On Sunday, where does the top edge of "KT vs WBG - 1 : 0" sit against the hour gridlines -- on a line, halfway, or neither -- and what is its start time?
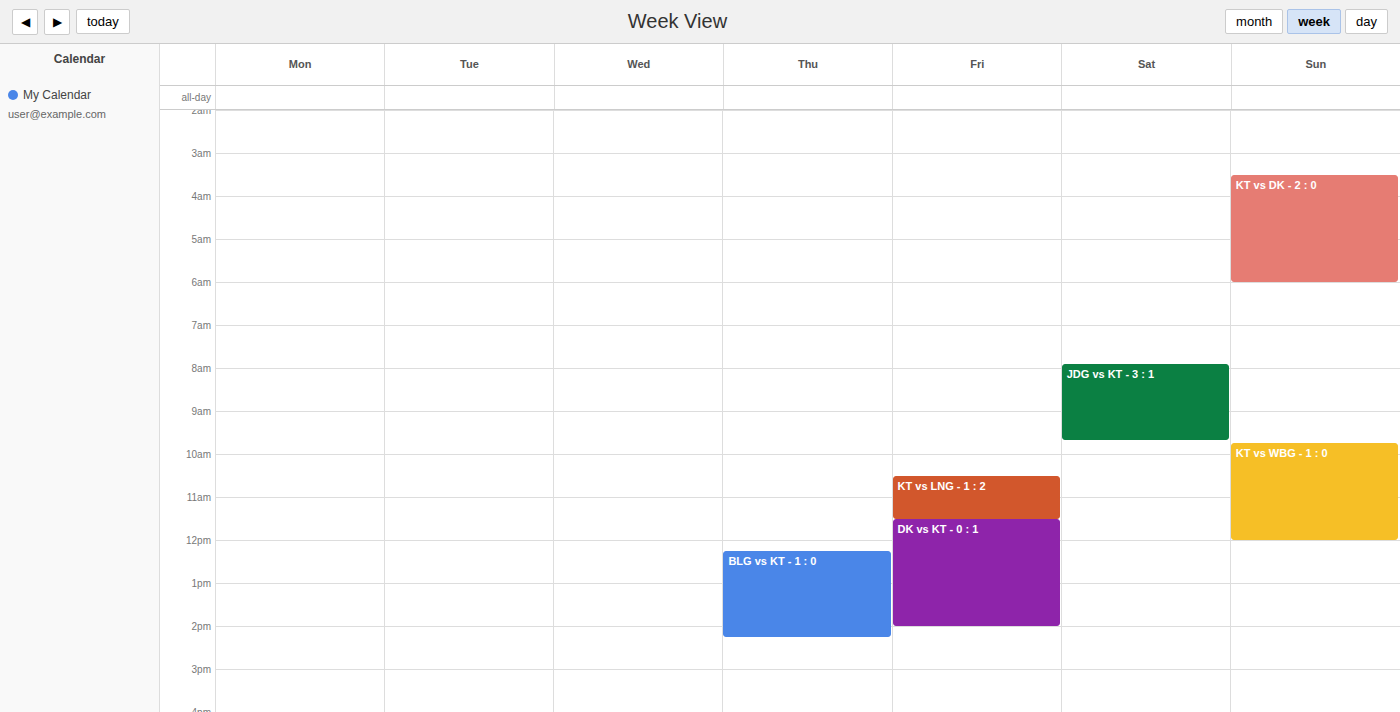
9:45 AM -- neither: three quarters of the way from the 9 AM line to the 10 AM line.